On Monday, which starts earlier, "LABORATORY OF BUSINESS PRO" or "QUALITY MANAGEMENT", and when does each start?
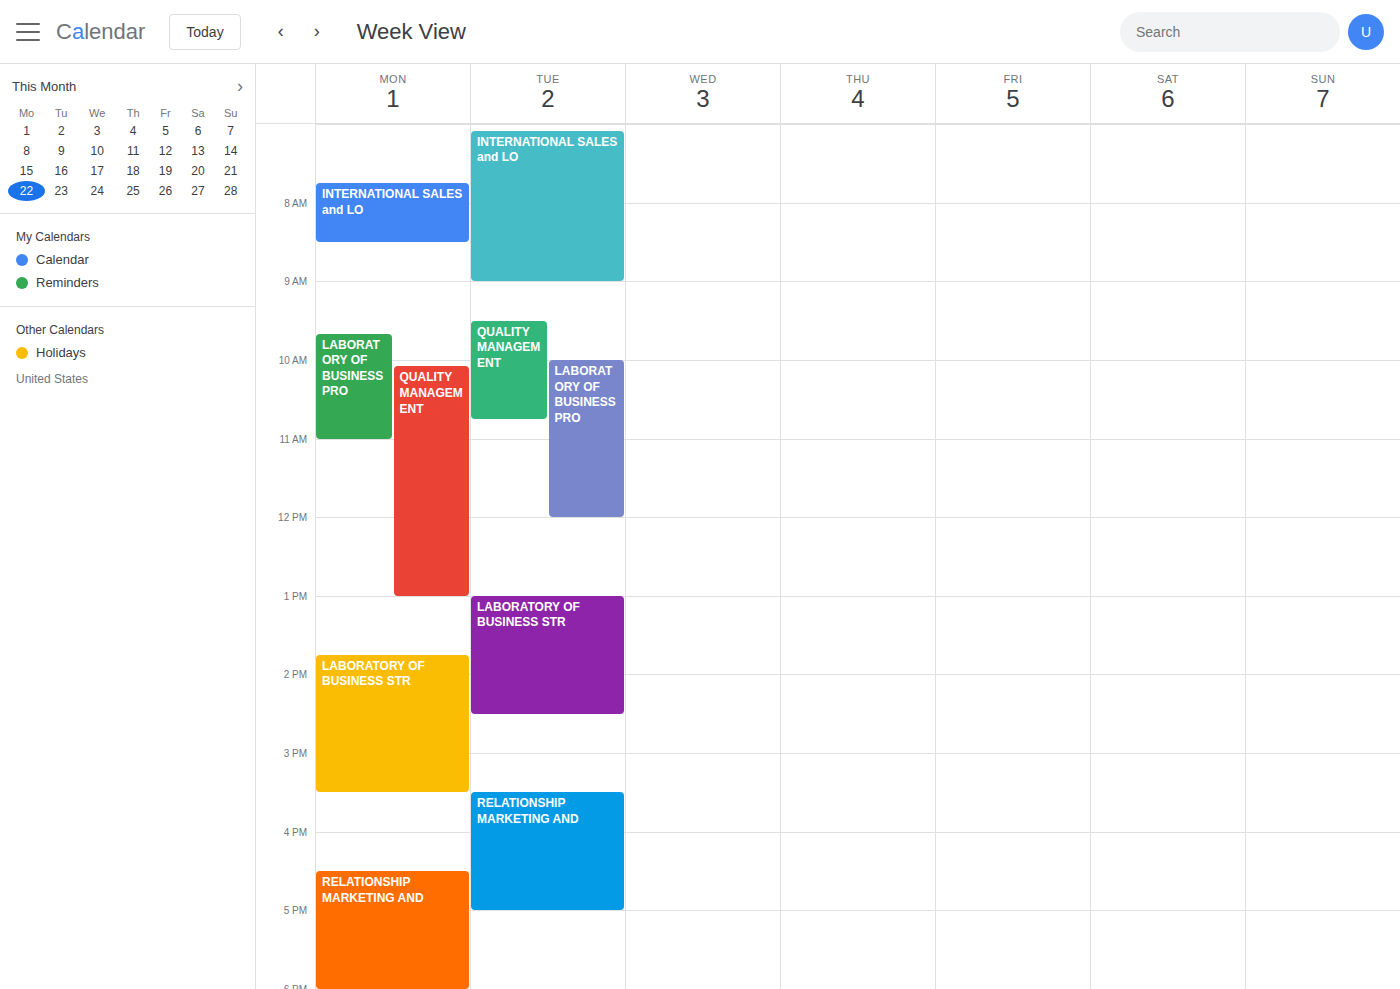
"LABORATORY OF BUSINESS PRO" 9:40 AM; "QUALITY MANAGEMENT" 10:05 AM.